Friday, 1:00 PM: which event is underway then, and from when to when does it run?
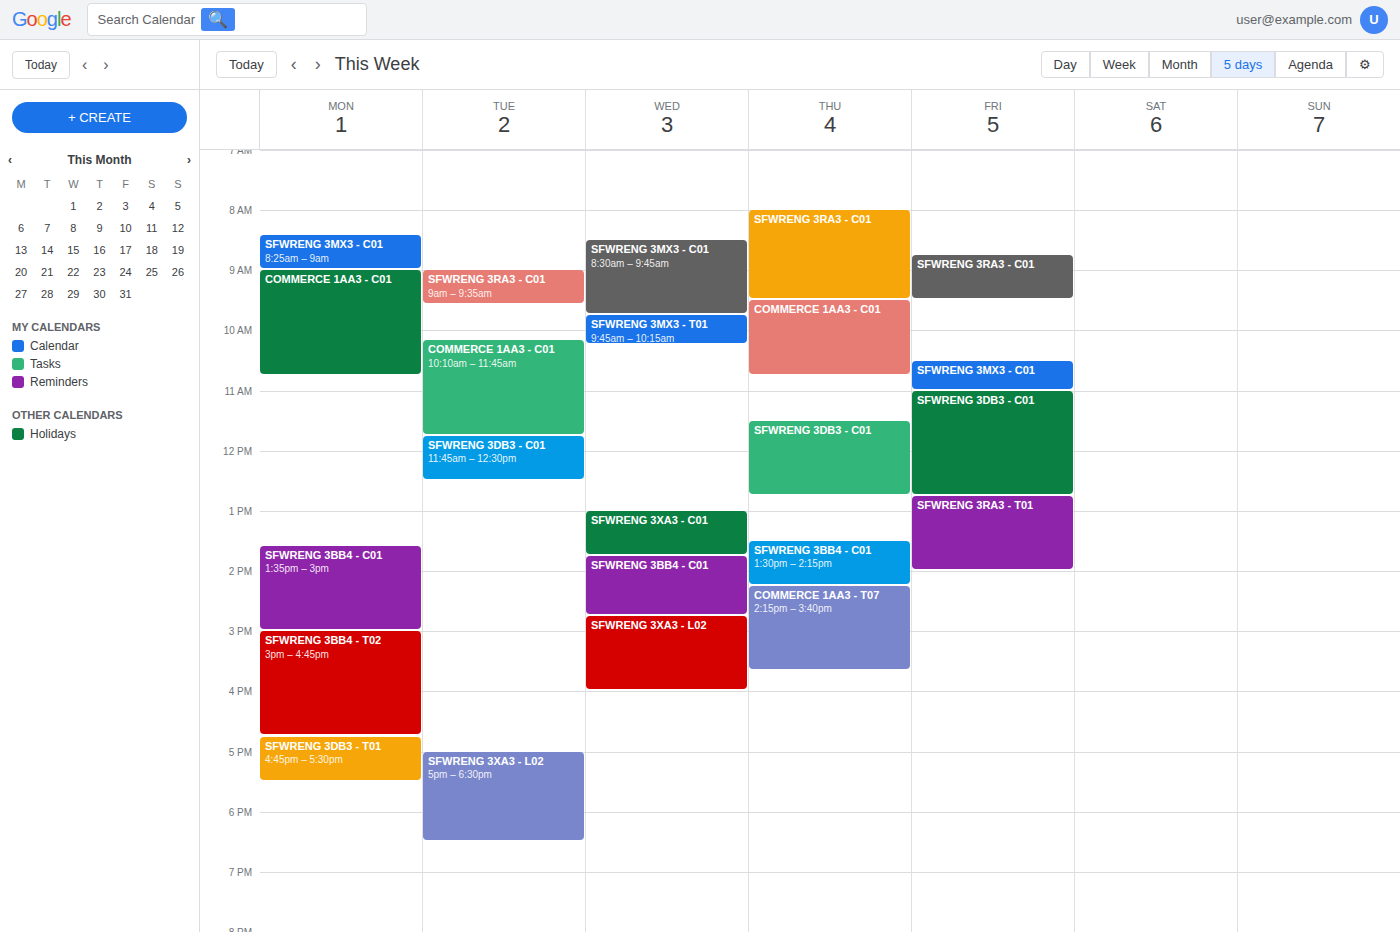
"SFWRENG 3RA3 - T01", 12:45 PM to 2:00 PM